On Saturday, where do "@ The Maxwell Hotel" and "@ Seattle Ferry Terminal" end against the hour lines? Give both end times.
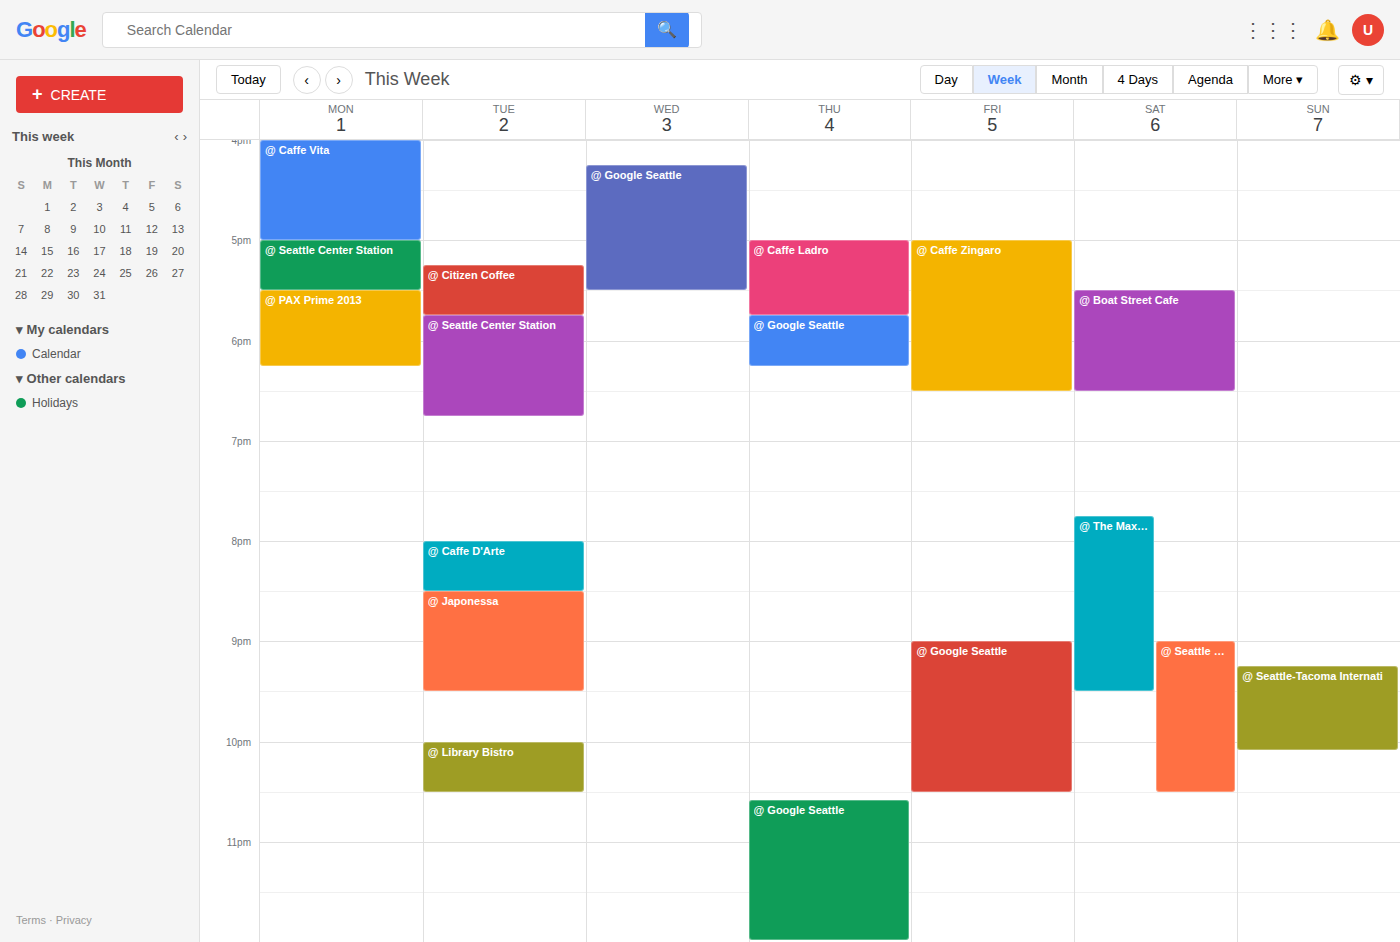
"@ The Maxwell Hotel": 9:30 PM, halfway between the 9 PM and 10 PM lines. "@ Seattle Ferry Terminal": 10:30 PM, halfway between the 10 PM and 11 PM lines.